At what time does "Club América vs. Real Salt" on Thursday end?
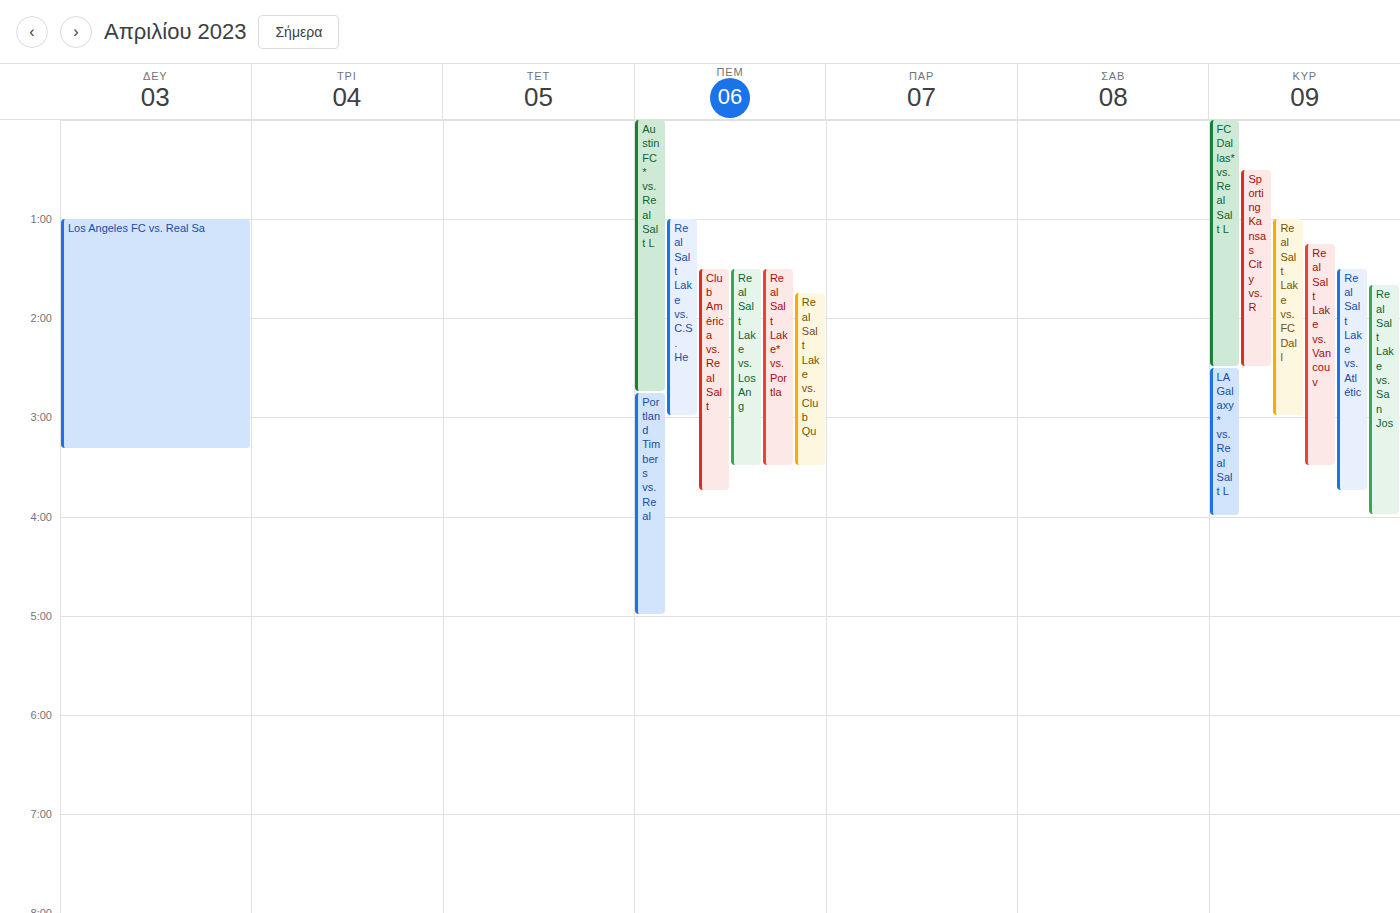
3:45 AM